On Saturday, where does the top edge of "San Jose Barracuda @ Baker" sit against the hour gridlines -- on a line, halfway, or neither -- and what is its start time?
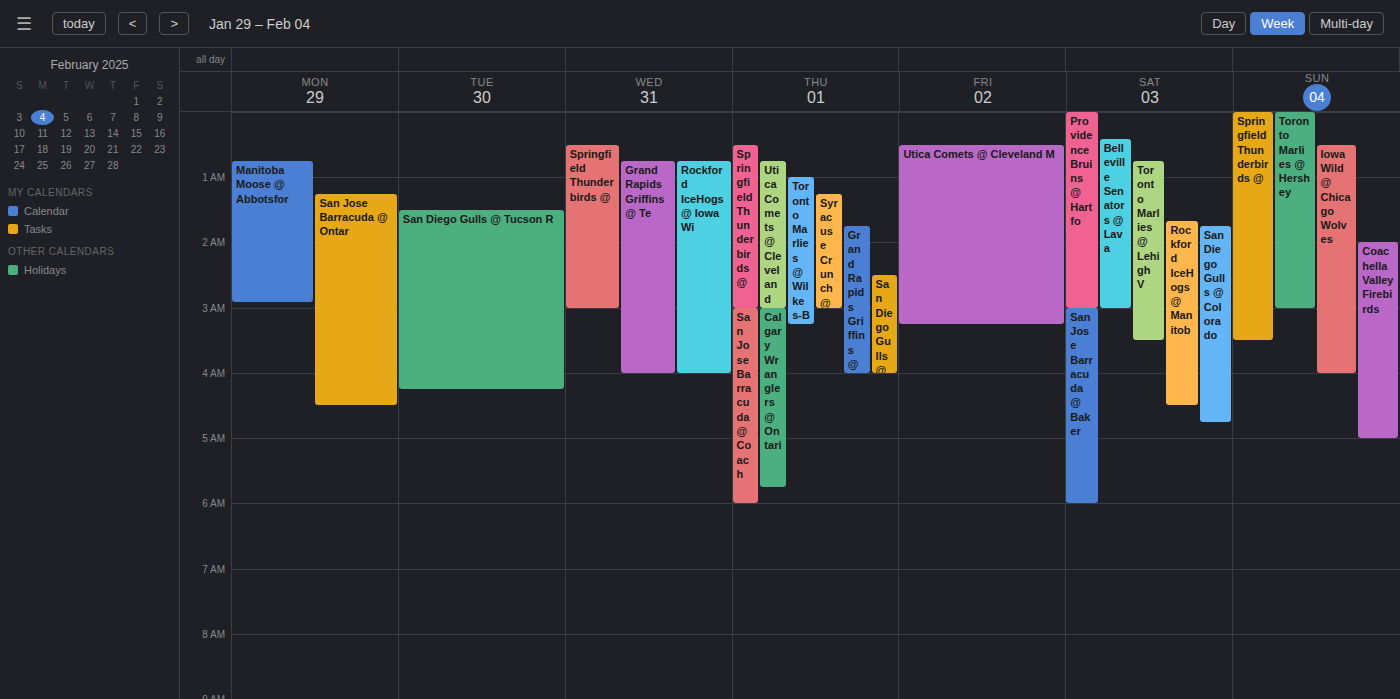
3:00 AM -- exactly on the 3 AM line.